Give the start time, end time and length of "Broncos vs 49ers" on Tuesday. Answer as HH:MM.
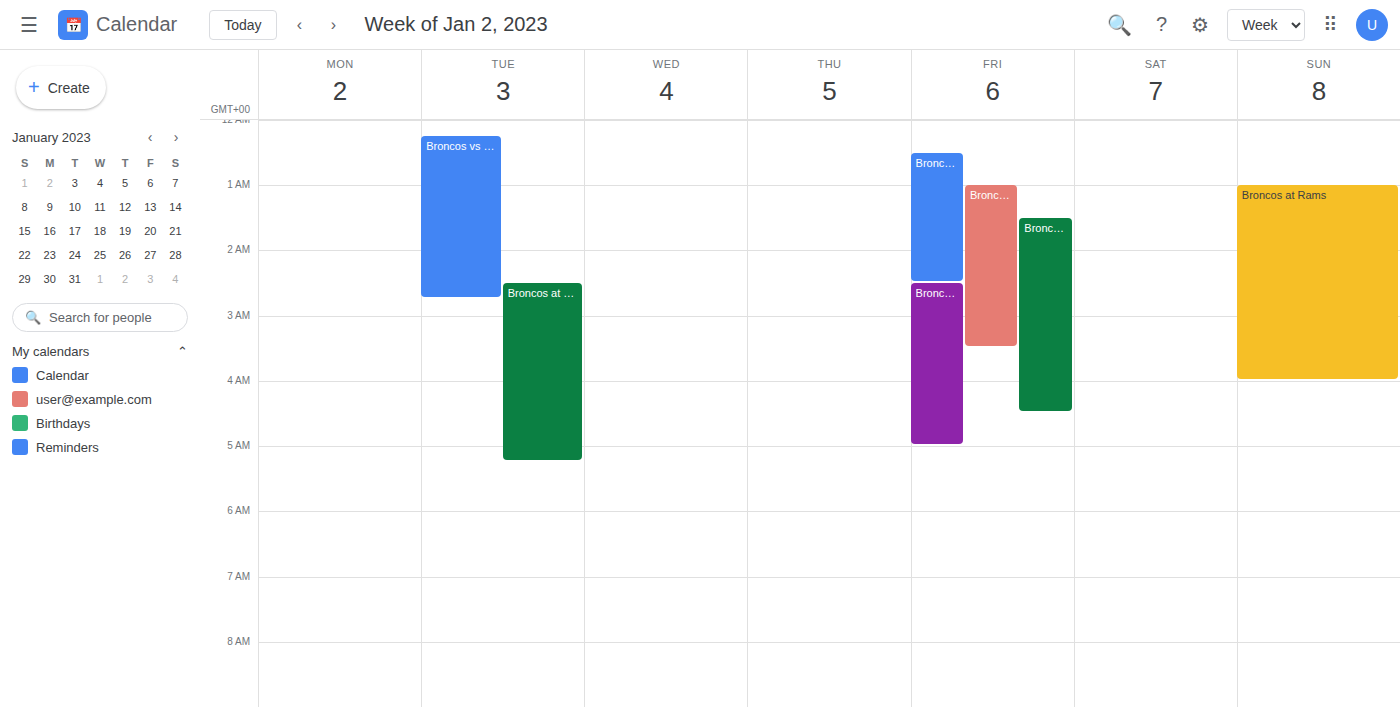
00:15 to 02:45, 2 hours 30 minutes